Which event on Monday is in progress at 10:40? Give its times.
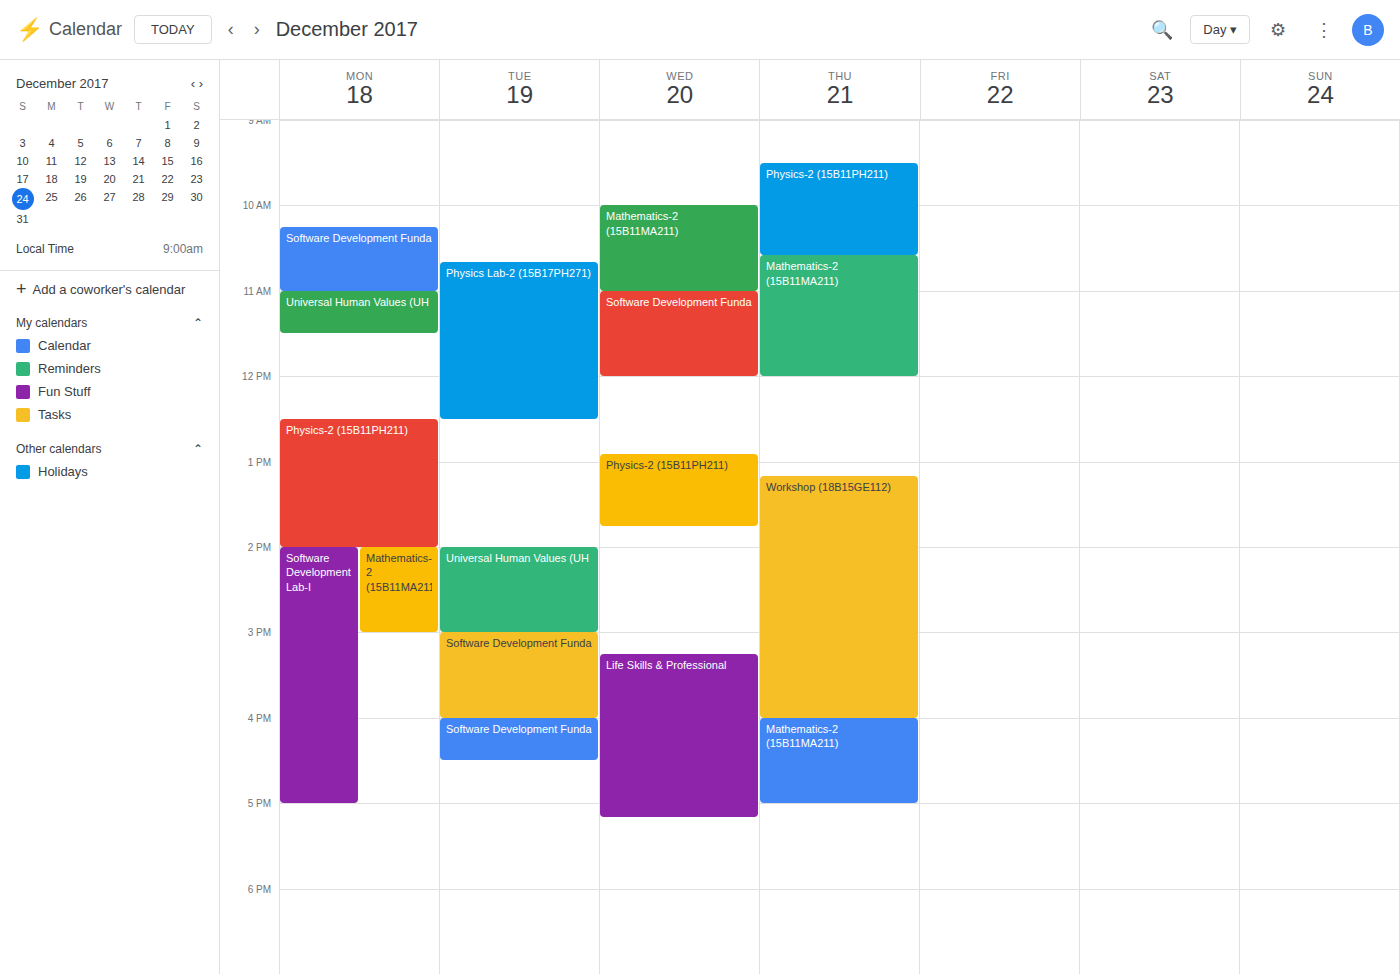
"Software Development Funda", 10:15 to 11:00